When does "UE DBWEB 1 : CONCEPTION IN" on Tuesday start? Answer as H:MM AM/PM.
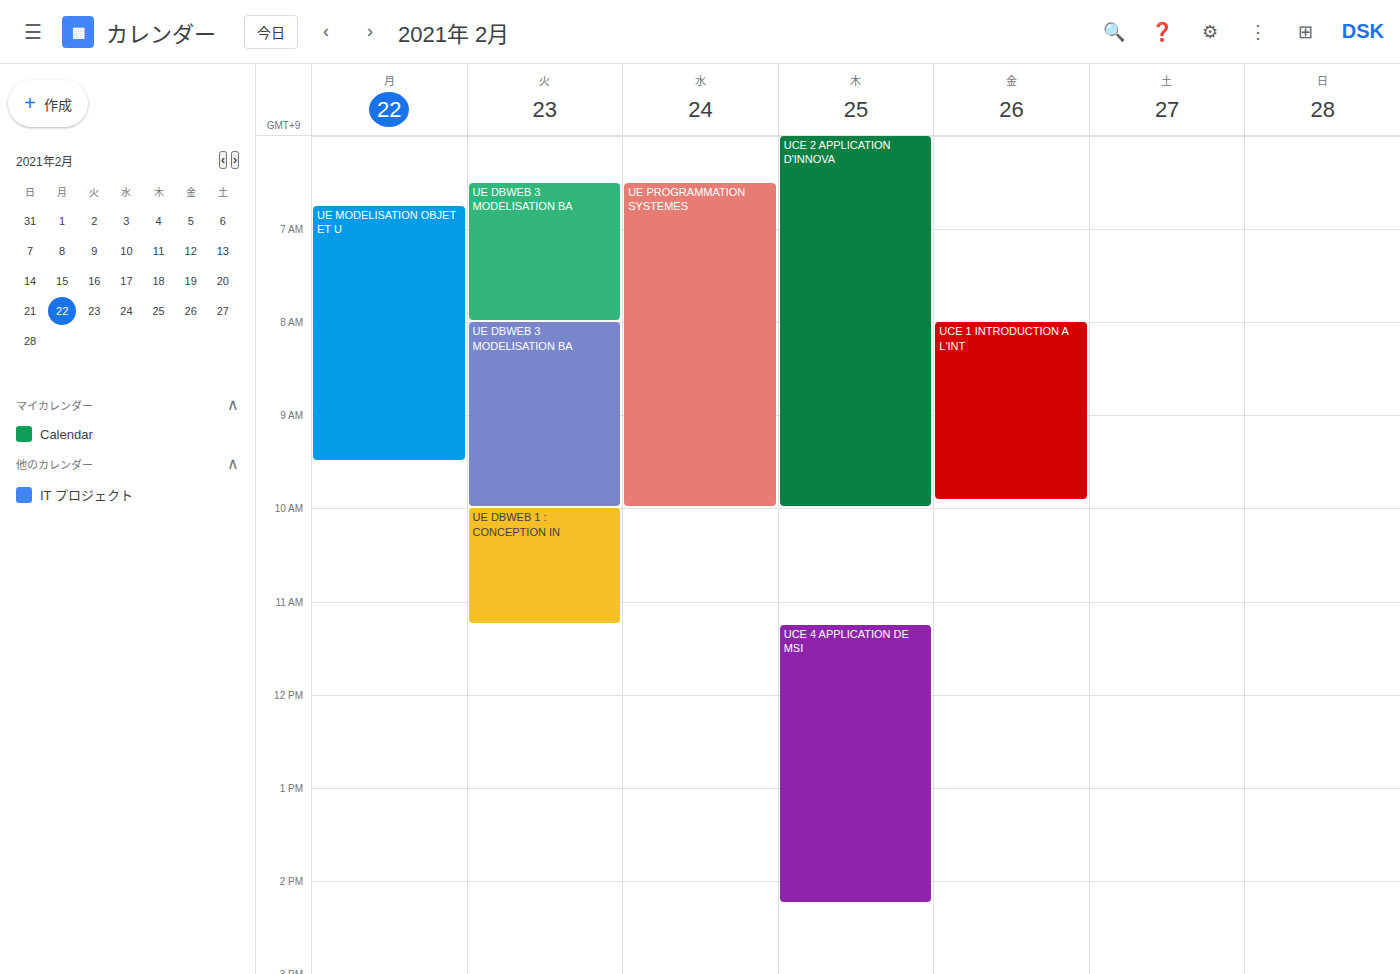
10:00 AM